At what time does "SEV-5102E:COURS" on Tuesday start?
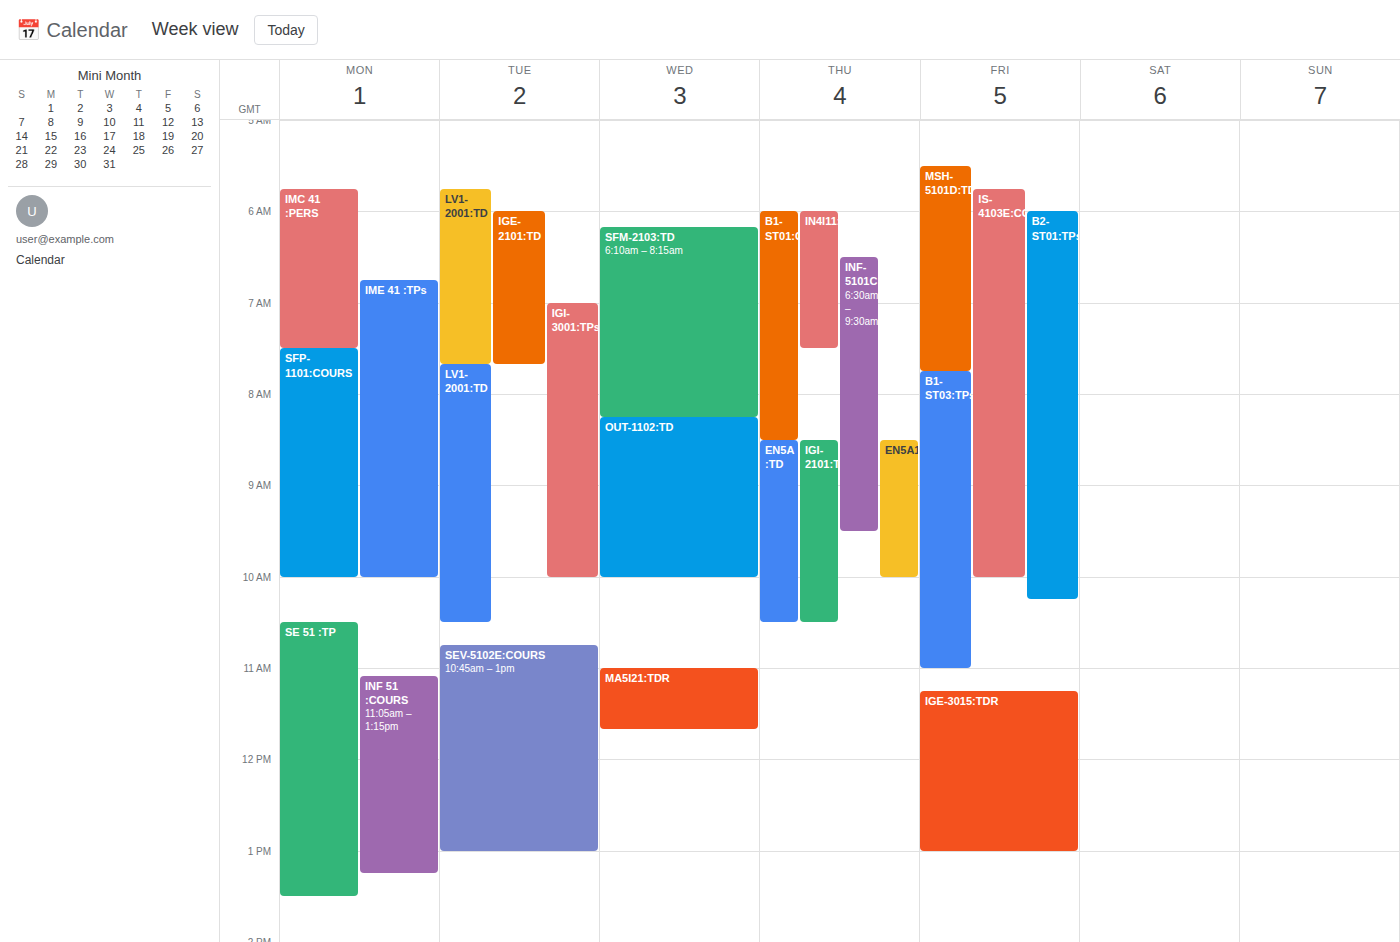
10:45 AM